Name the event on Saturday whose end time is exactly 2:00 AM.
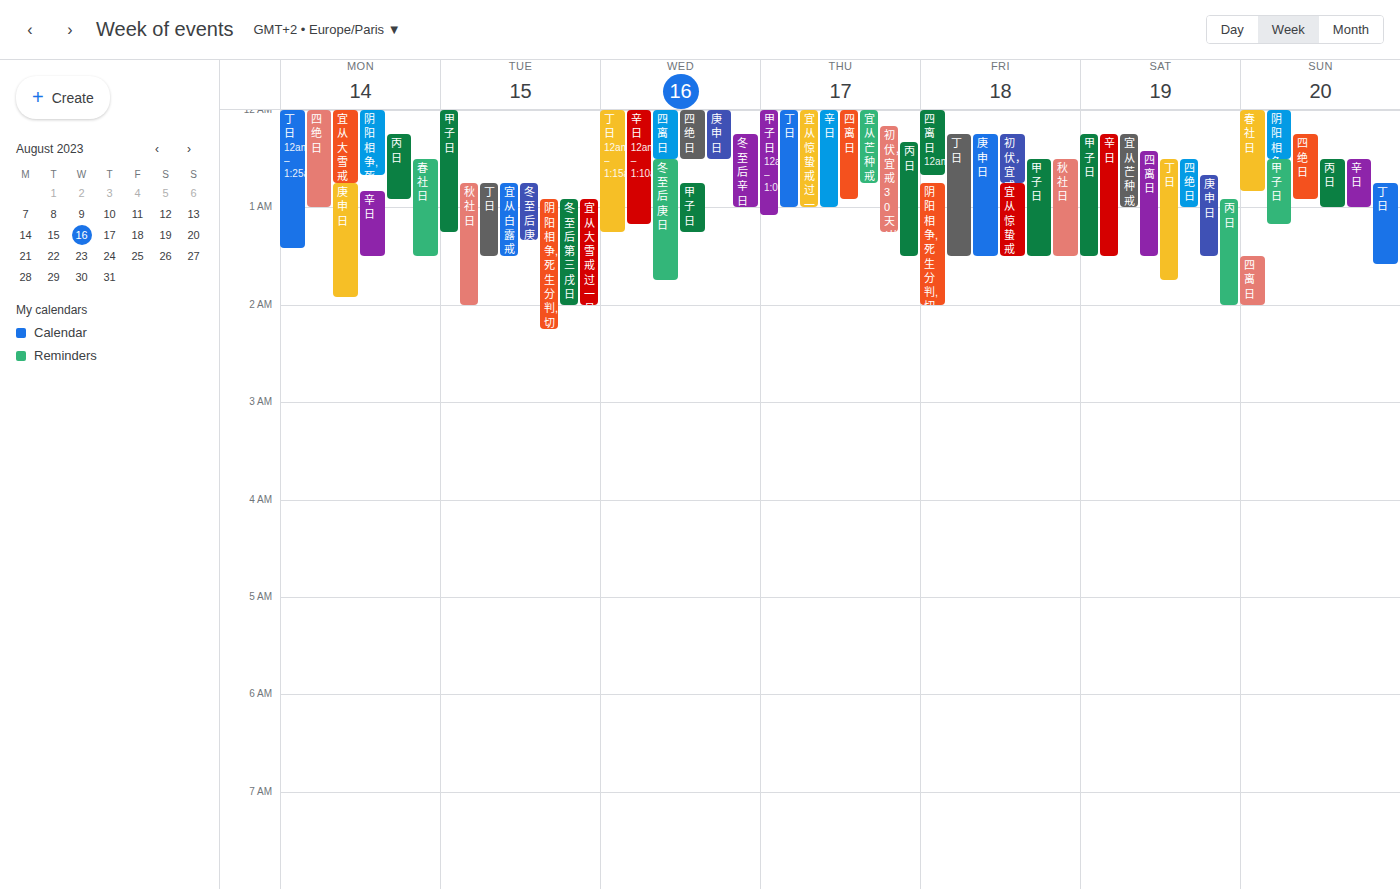
"丙日"